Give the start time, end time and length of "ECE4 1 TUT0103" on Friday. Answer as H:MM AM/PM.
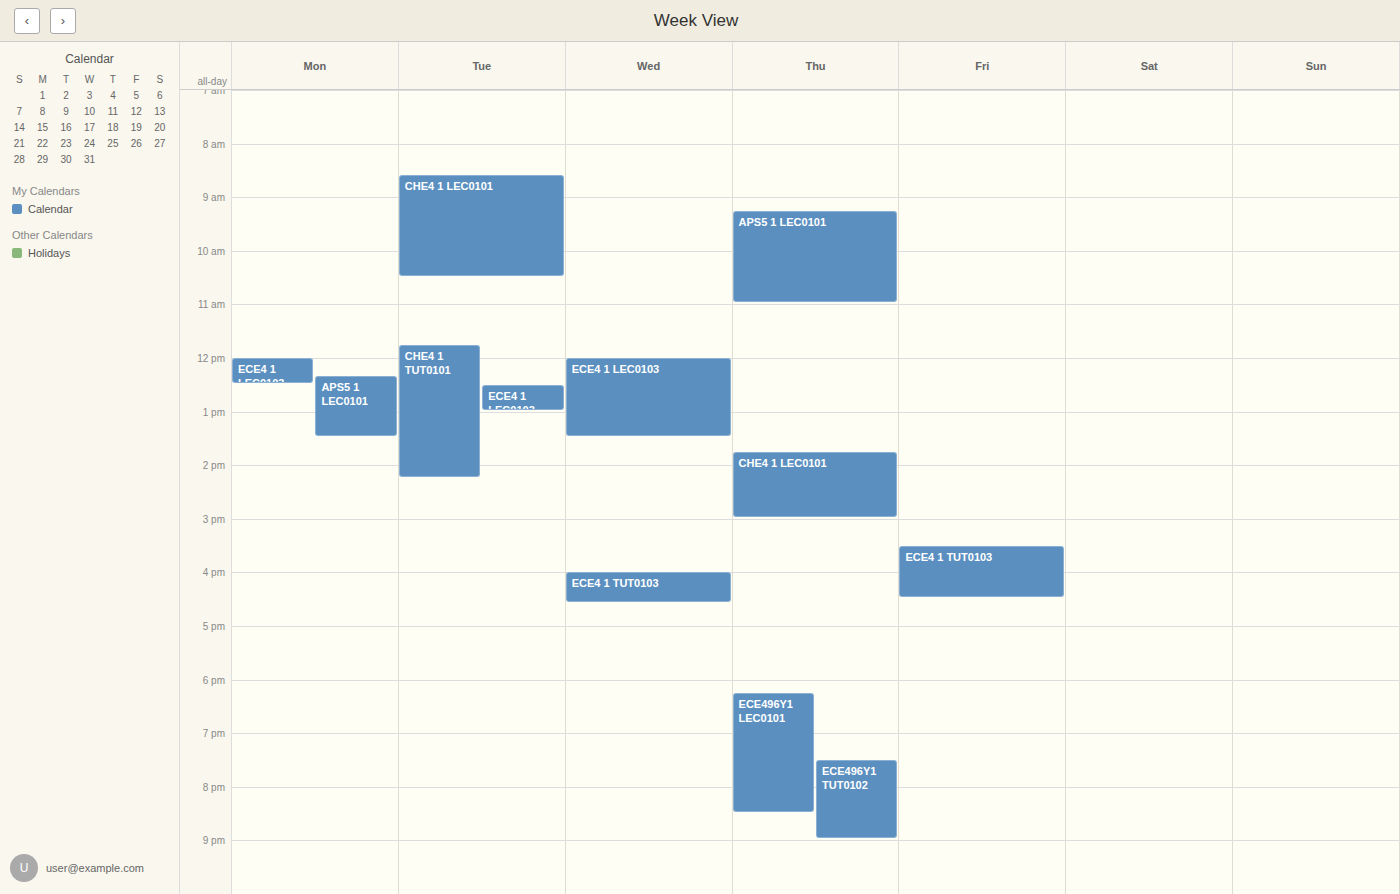
3:30 PM to 4:30 PM, 1 hour